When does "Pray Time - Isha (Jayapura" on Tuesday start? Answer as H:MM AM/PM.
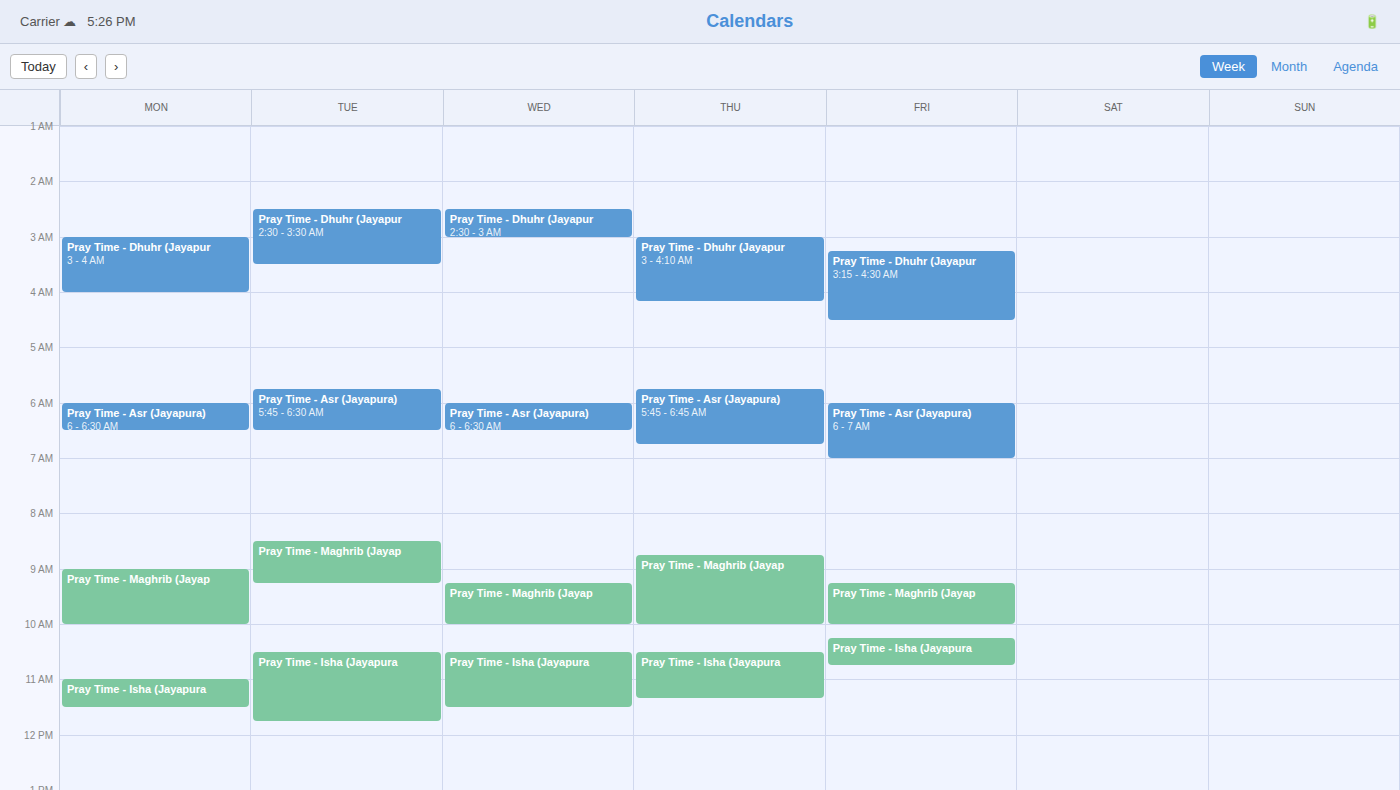
10:30 AM